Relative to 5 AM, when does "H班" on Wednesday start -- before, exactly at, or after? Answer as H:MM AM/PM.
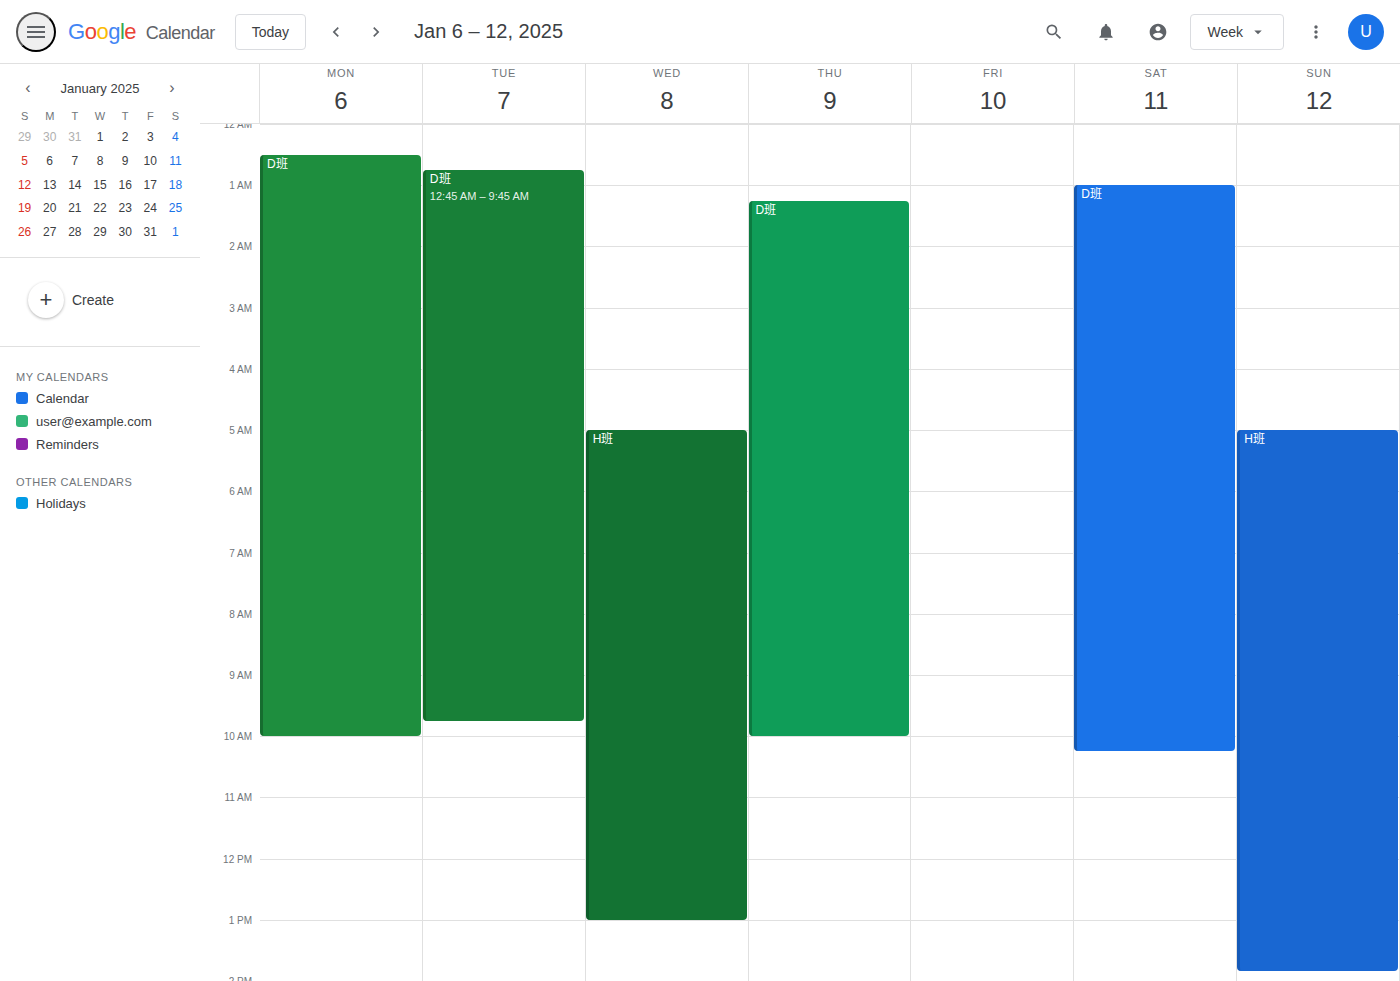
5:00 AM -- exactly at 5 AM, on the 5 AM line.